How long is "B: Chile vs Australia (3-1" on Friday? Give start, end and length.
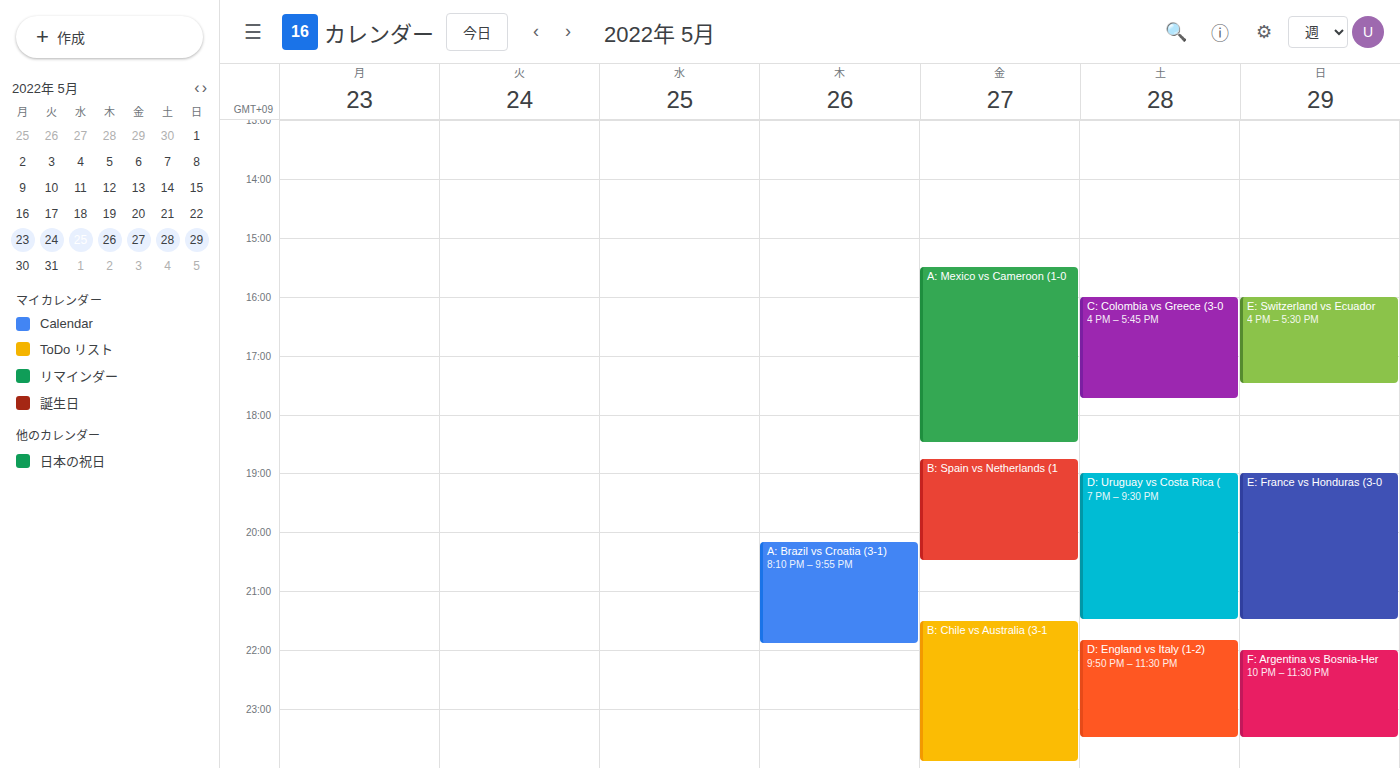
9:30 PM to 11:55 PM, 2 hours 25 minutes